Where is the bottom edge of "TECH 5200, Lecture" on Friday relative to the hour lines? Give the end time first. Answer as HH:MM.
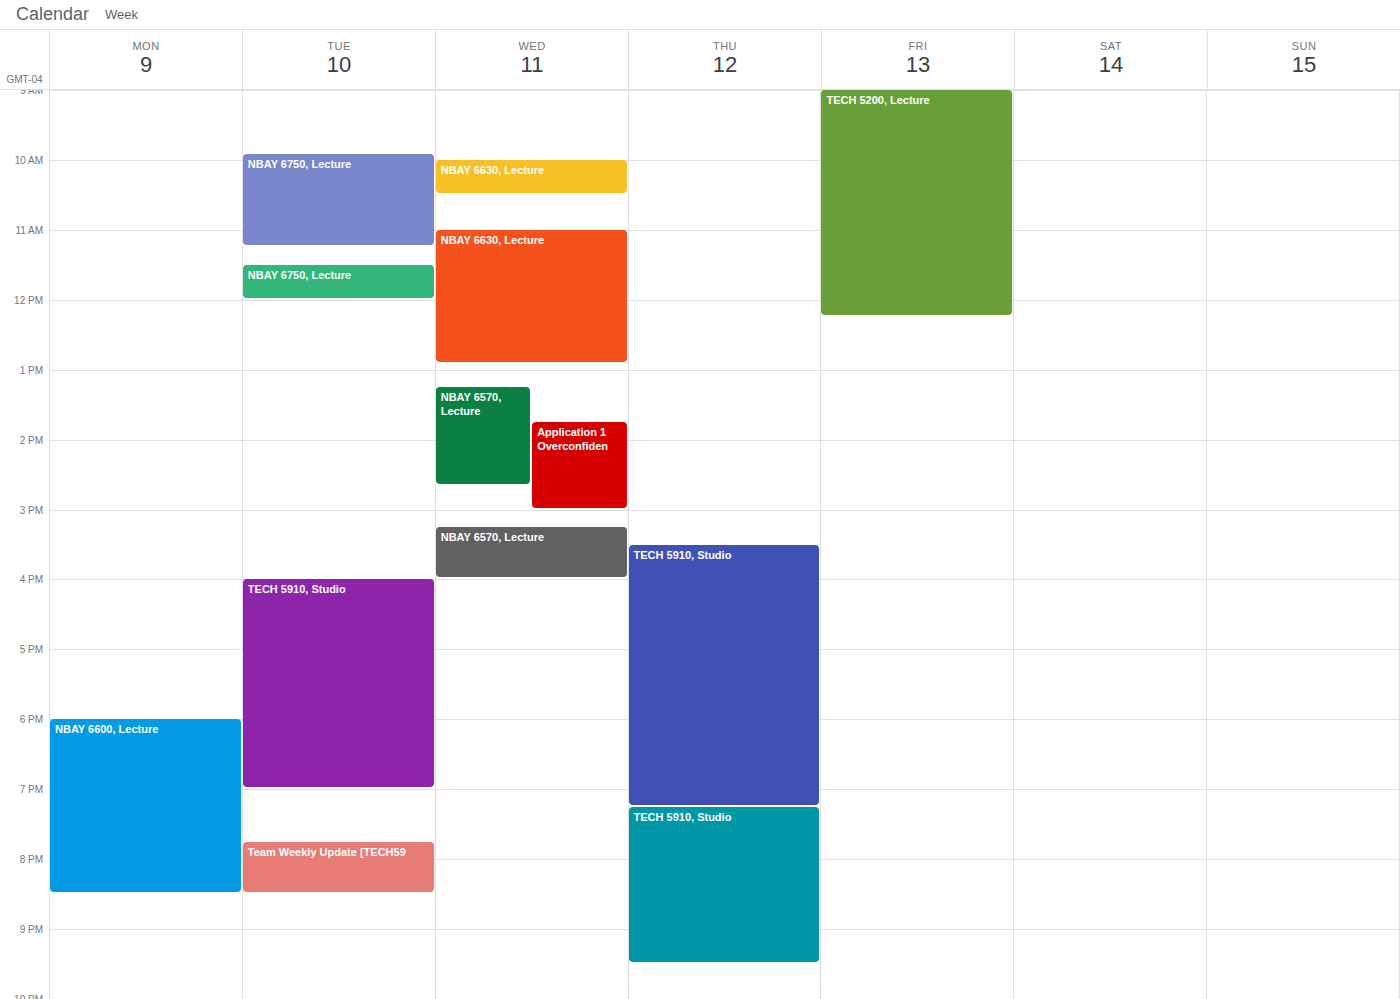
12:15 -- neither: a quarter of the way from the 12:00 line to the 13:00 line.